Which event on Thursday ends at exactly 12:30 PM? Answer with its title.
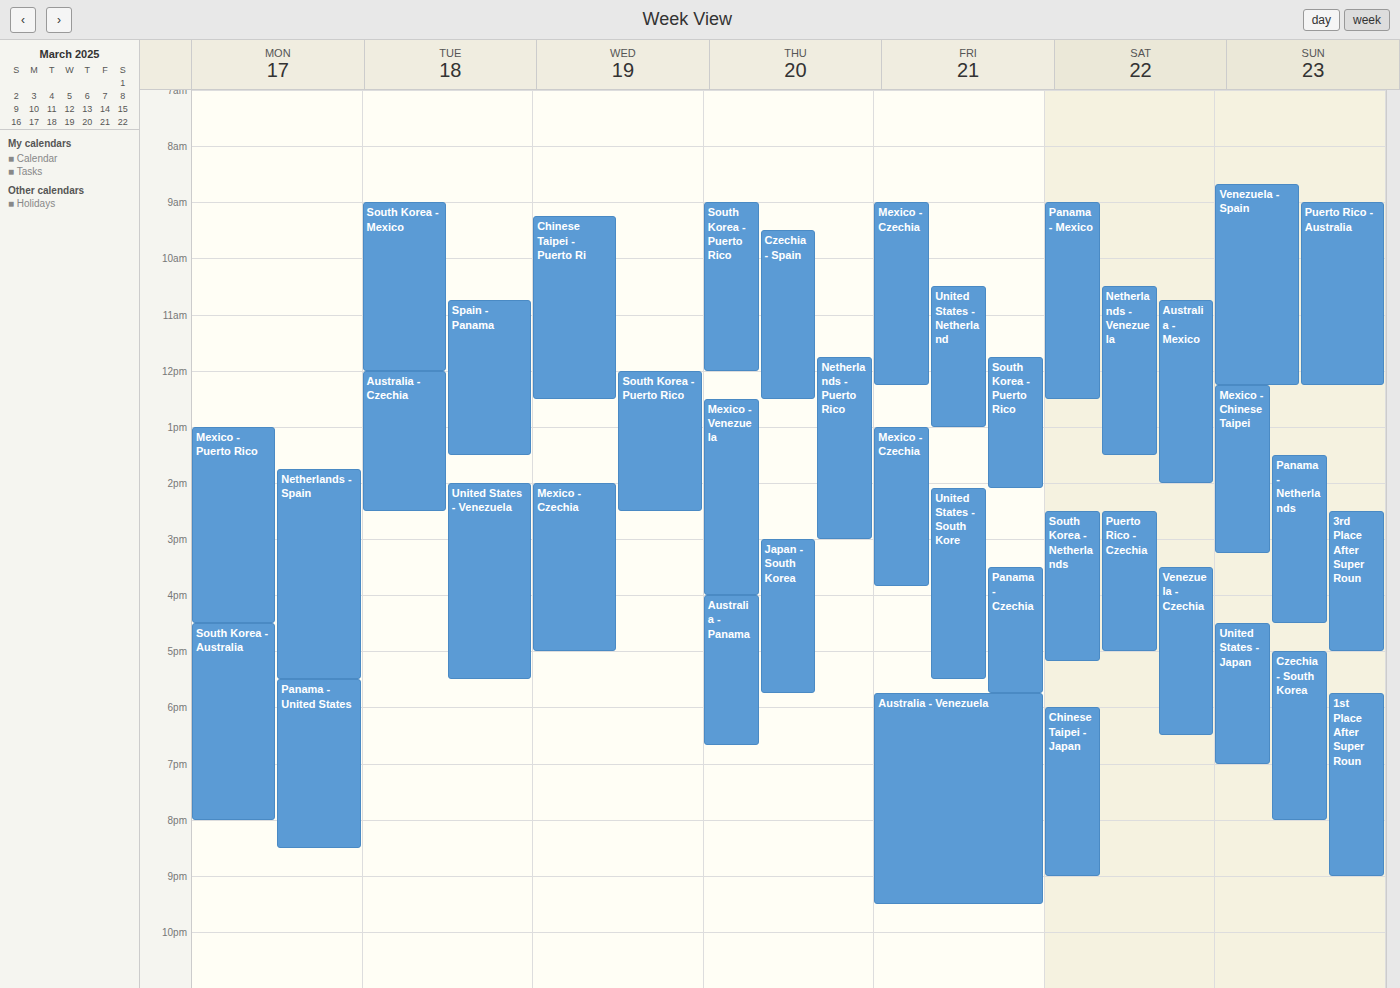
"Czechia - Spain"